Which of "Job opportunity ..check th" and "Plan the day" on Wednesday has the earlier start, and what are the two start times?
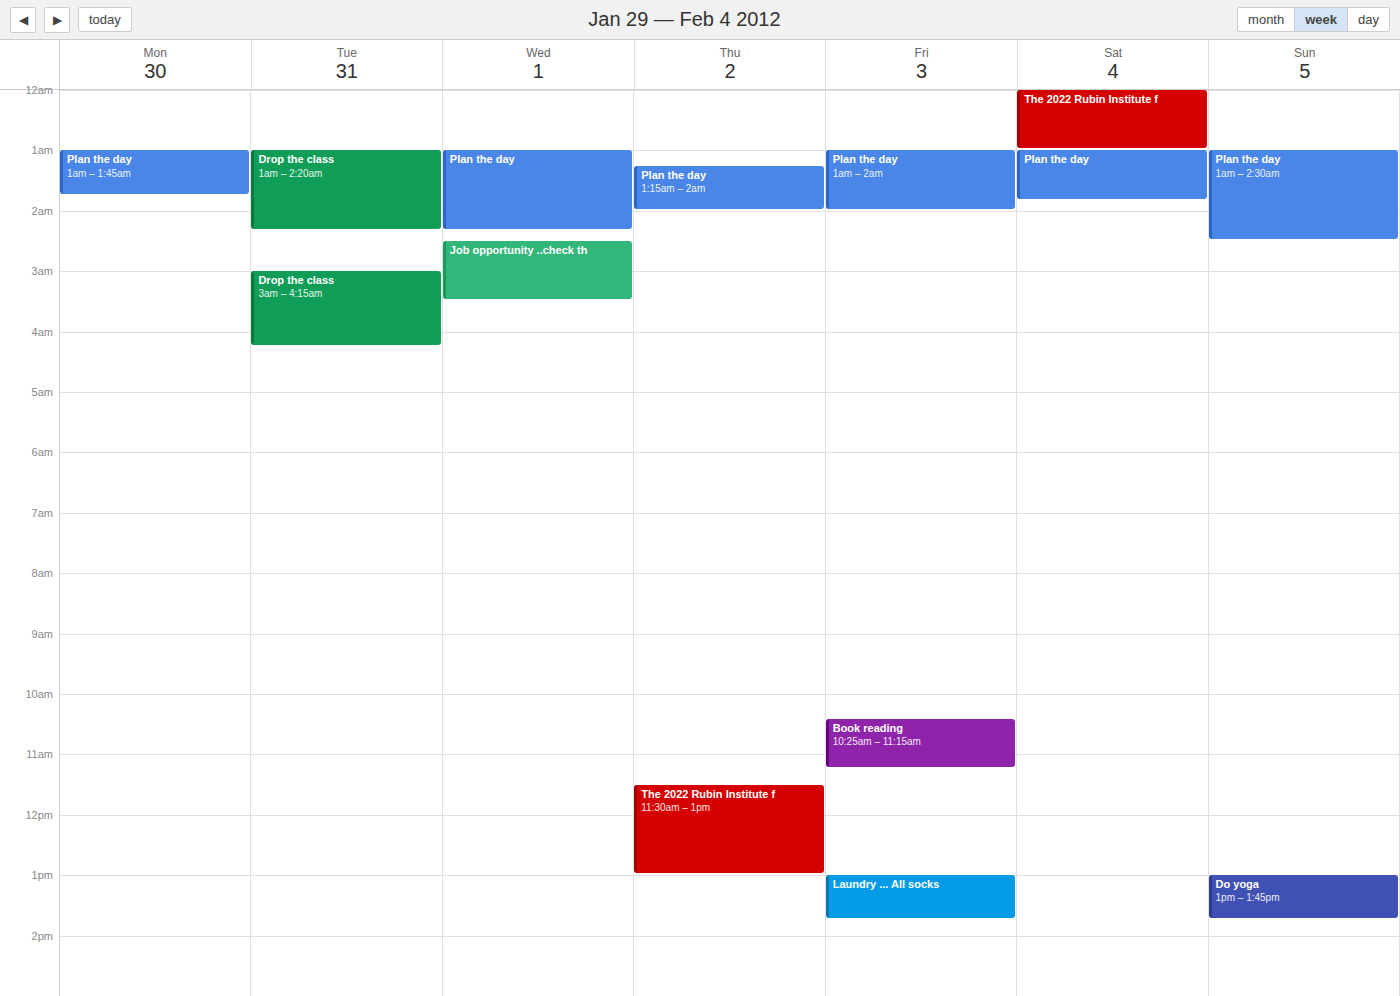
"Plan the day" 1:00 AM; "Job opportunity ..check th" 2:30 AM.